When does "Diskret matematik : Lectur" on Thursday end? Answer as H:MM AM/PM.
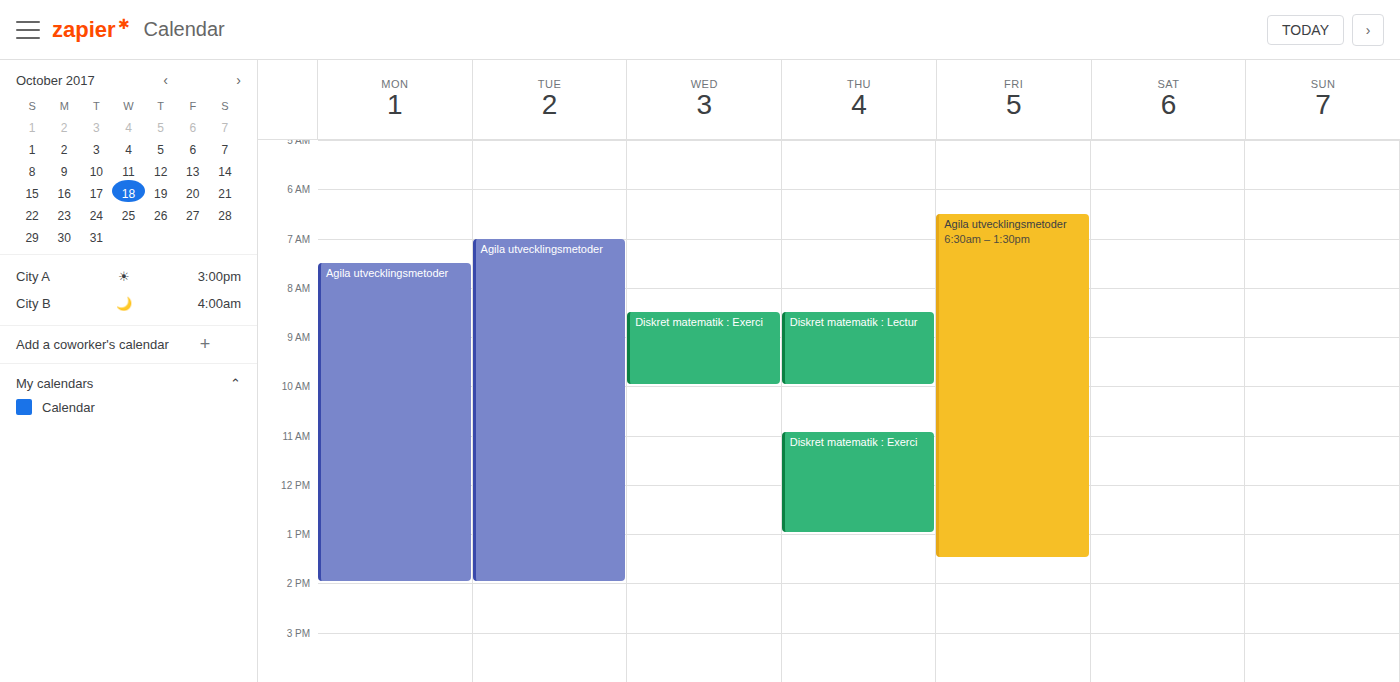
10:00 AM